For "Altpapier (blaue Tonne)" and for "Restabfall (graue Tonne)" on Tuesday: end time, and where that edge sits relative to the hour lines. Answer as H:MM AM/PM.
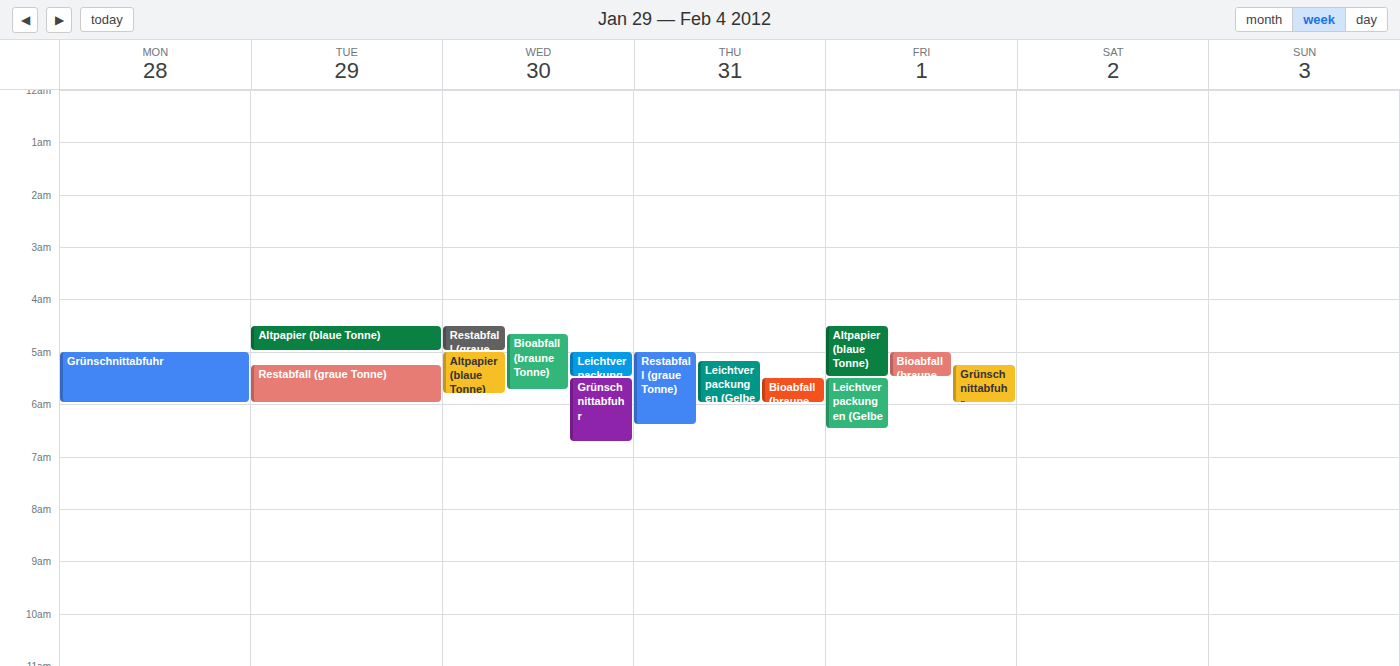
"Altpapier (blaue Tonne)": 5:00 AM, exactly on the 5 AM line. "Restabfall (graue Tonne)": 6:00 AM, exactly on the 6 AM line.